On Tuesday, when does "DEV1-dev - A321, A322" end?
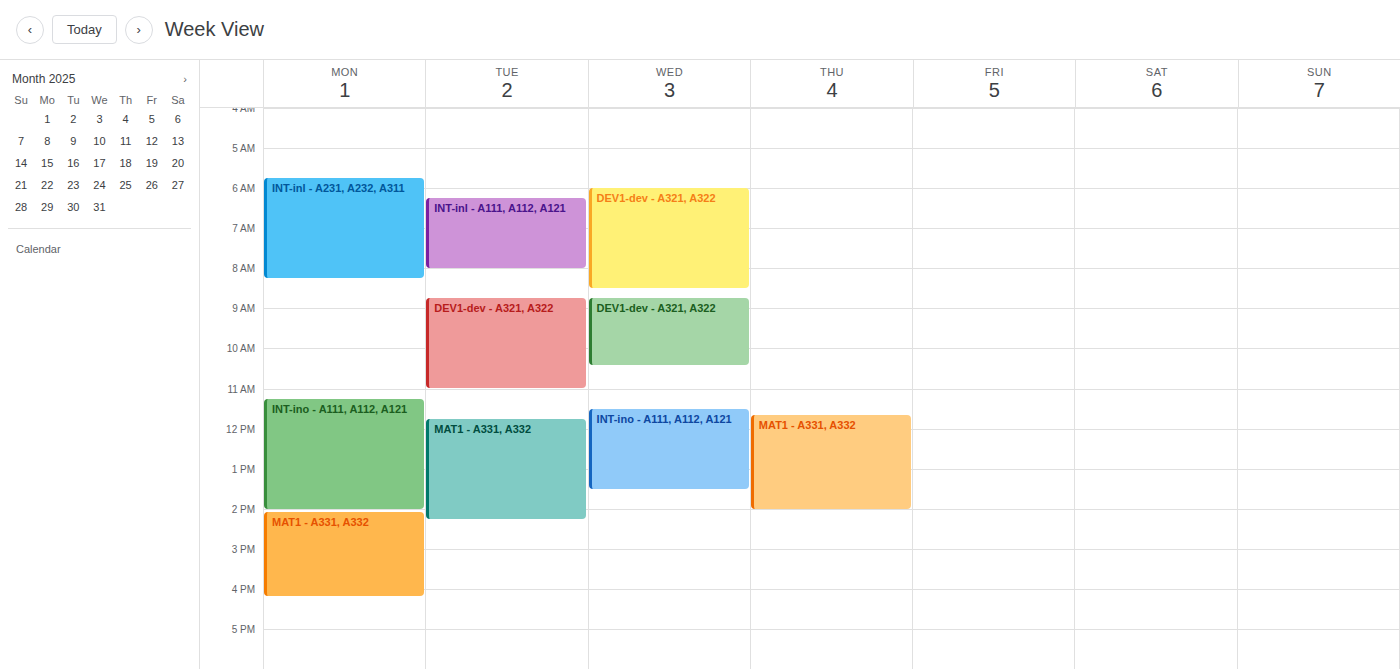
11:00 AM